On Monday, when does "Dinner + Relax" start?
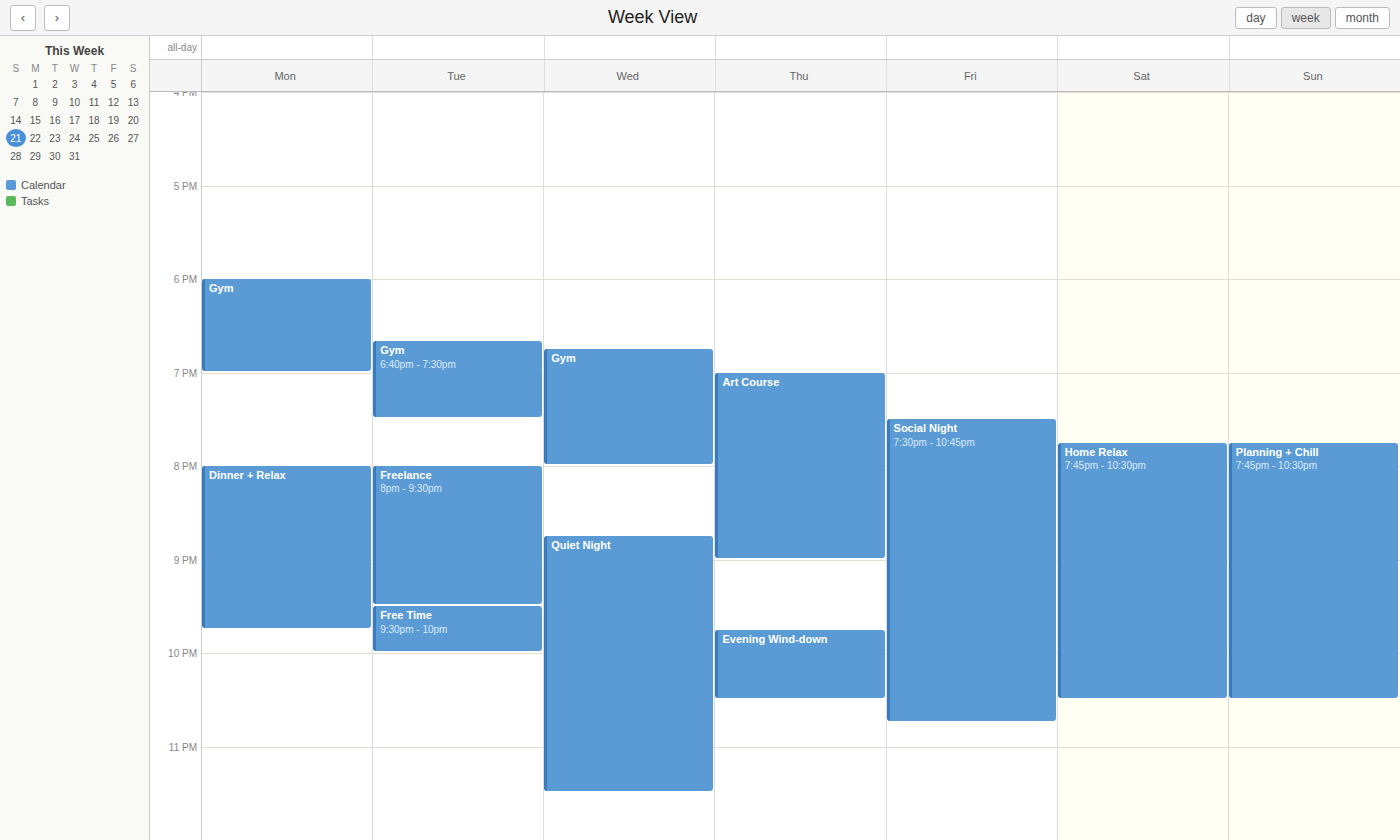
20:00